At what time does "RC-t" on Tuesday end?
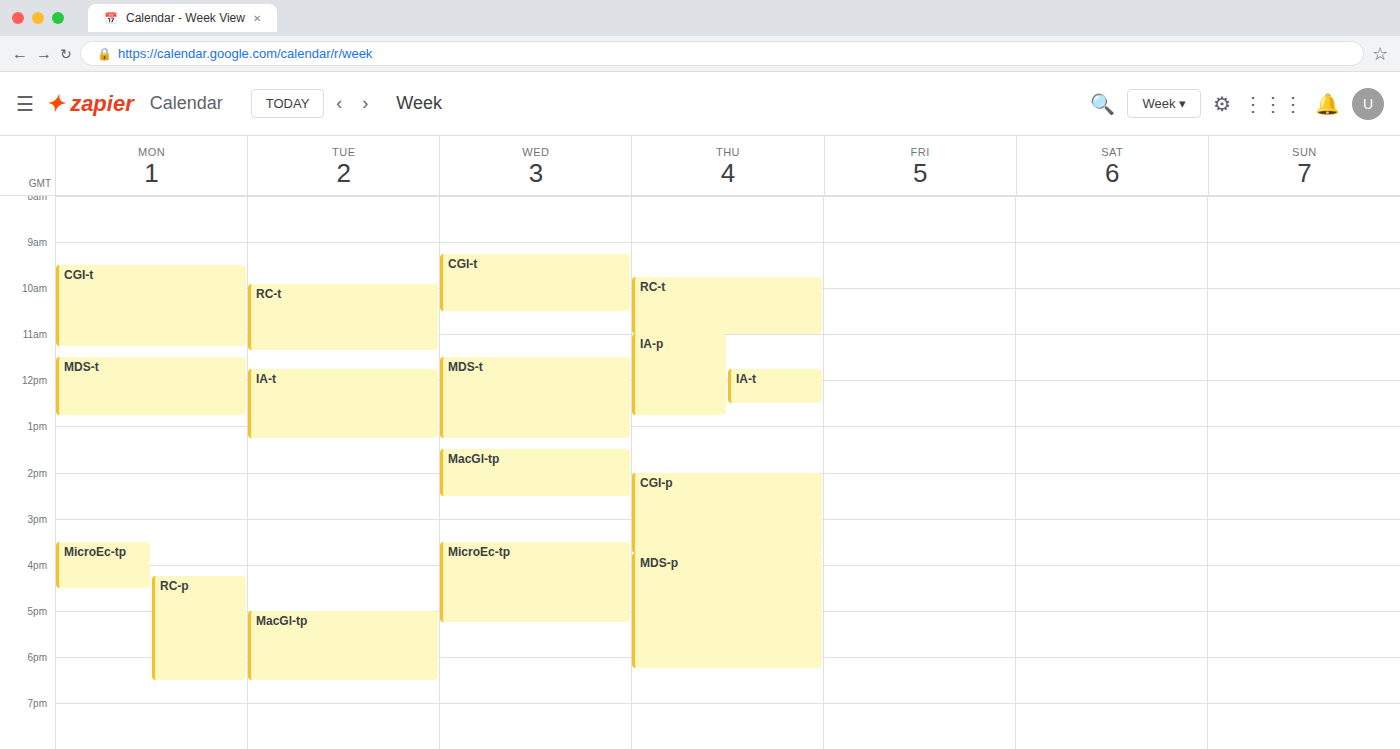
11:20 AM